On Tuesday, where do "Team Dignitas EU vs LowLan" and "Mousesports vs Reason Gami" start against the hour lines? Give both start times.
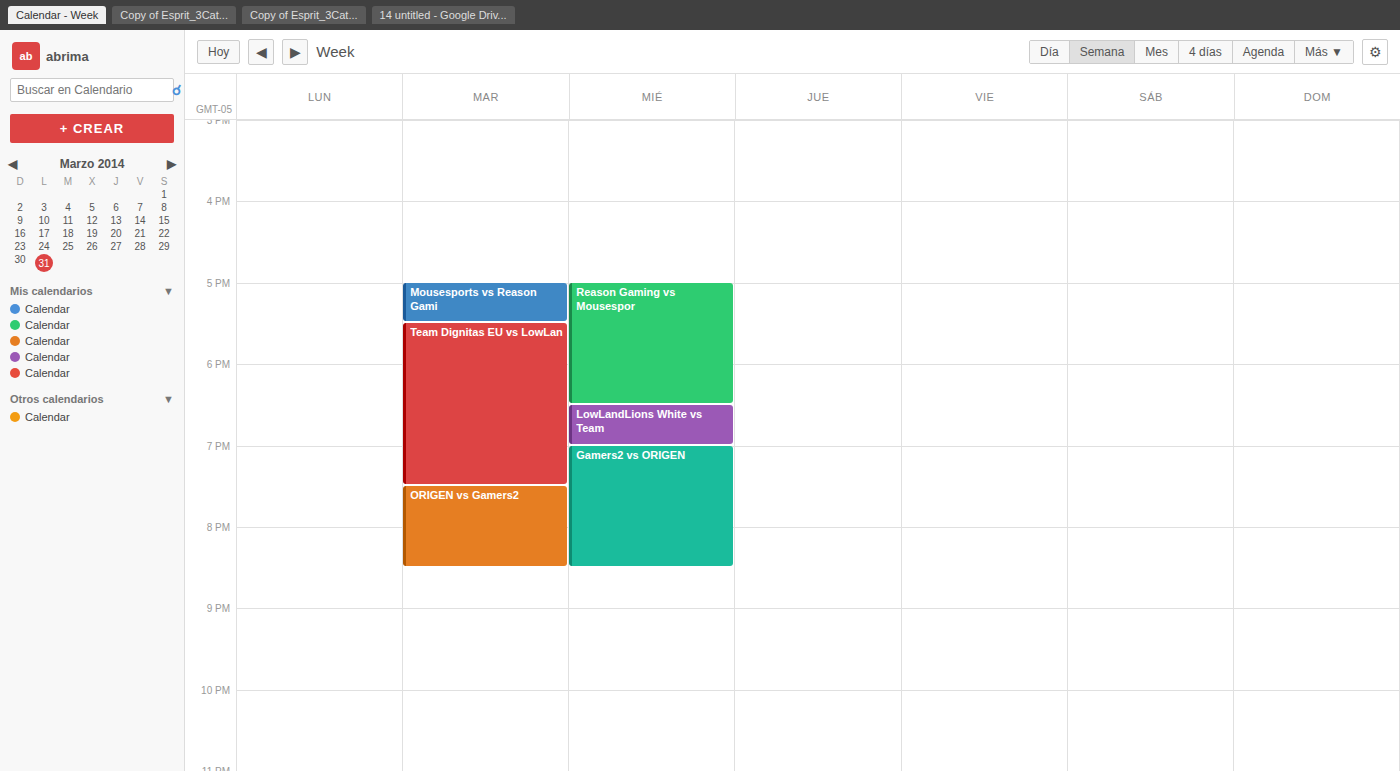
"Team Dignitas EU vs LowLan": 5:30 PM, halfway between the 5 PM and 6 PM lines. "Mousesports vs Reason Gami": 5:00 PM, exactly on the 5 PM line.